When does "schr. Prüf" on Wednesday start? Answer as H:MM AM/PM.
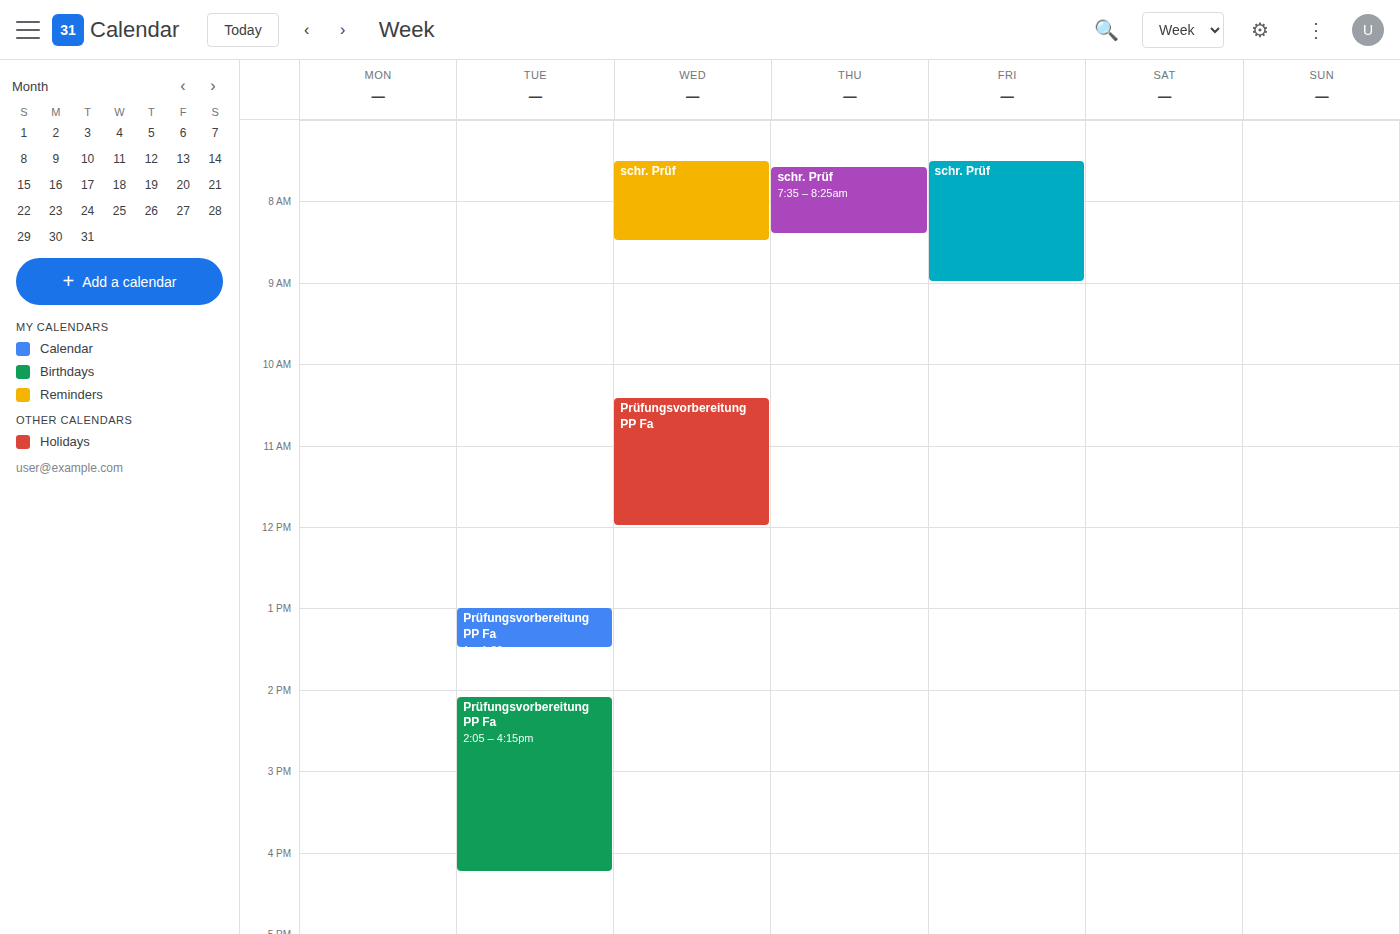
7:30 AM